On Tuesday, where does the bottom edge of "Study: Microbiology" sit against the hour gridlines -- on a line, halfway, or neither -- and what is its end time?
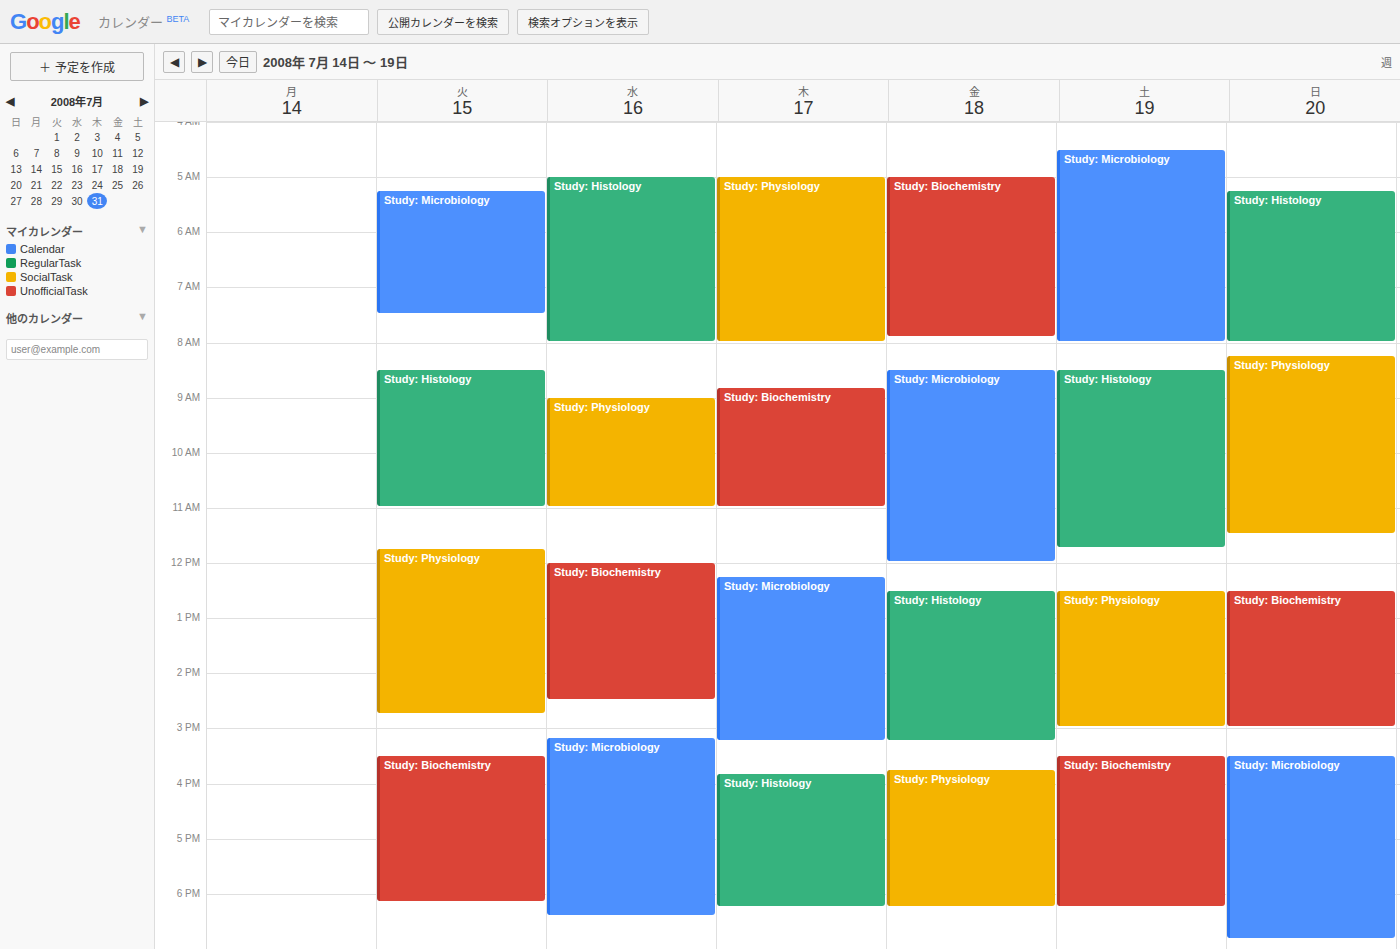
7:30 AM -- halfway between the 7 AM and 8 AM lines.